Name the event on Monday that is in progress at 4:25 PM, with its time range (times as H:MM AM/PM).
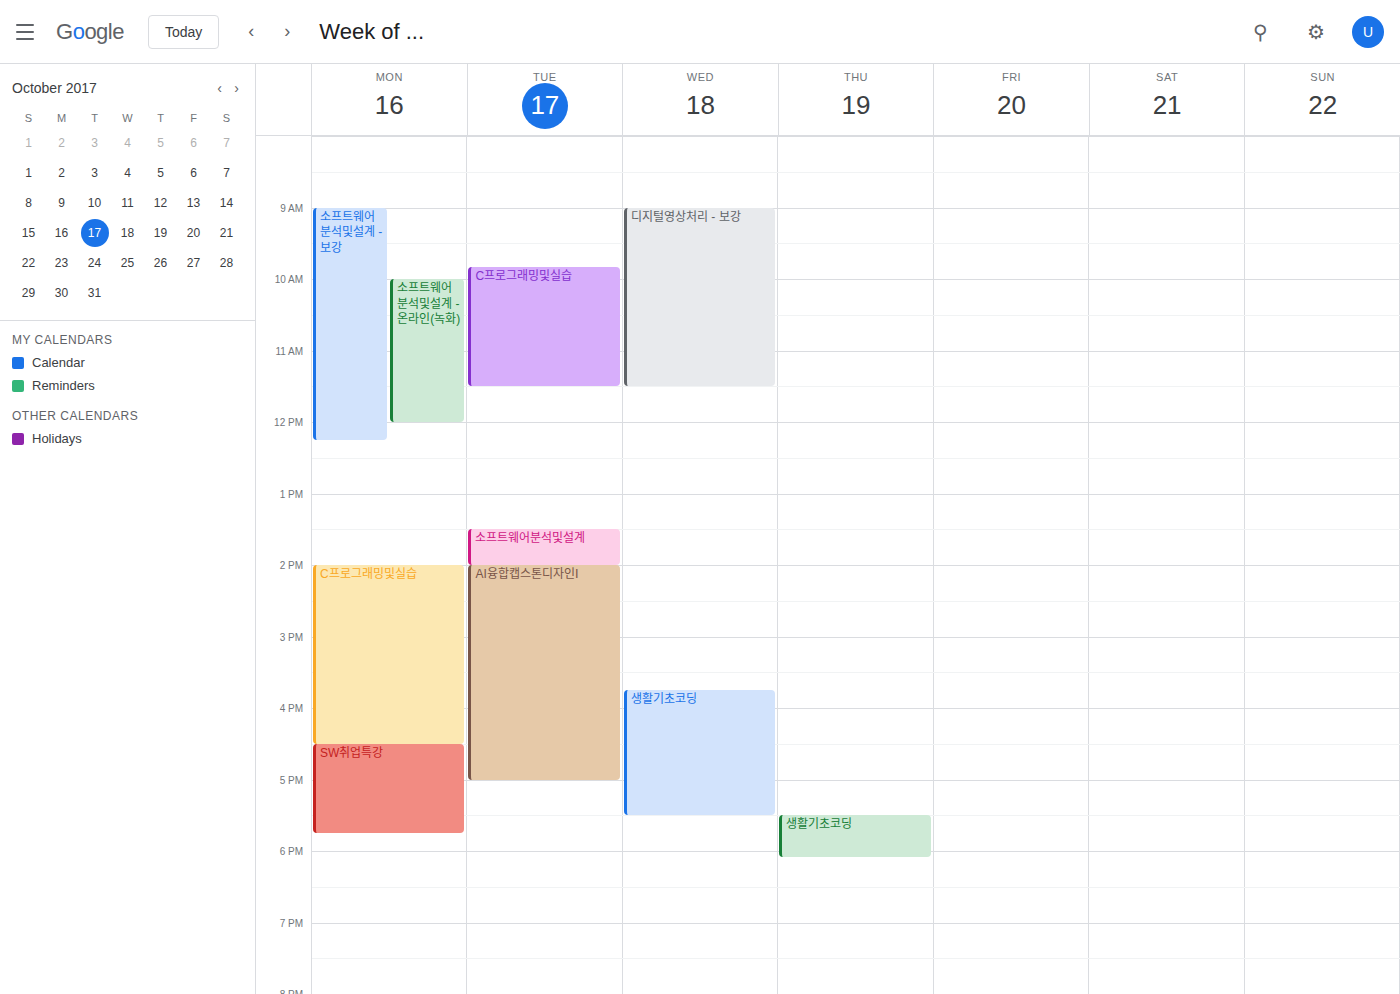
"C프로그래밍및실습", 2:00 PM to 4:30 PM